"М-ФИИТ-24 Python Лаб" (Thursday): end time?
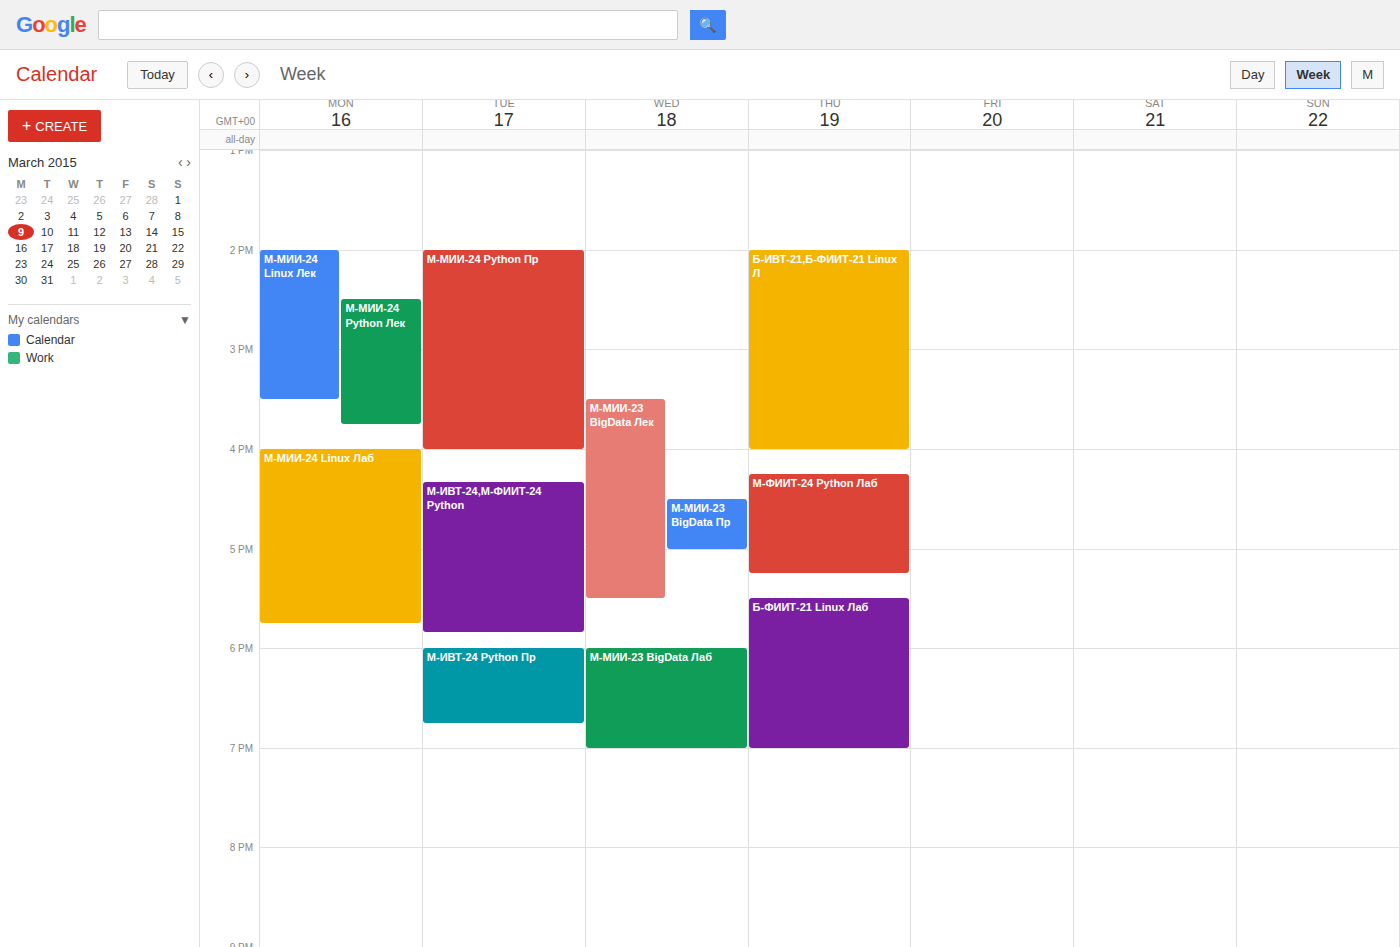
5:15 PM